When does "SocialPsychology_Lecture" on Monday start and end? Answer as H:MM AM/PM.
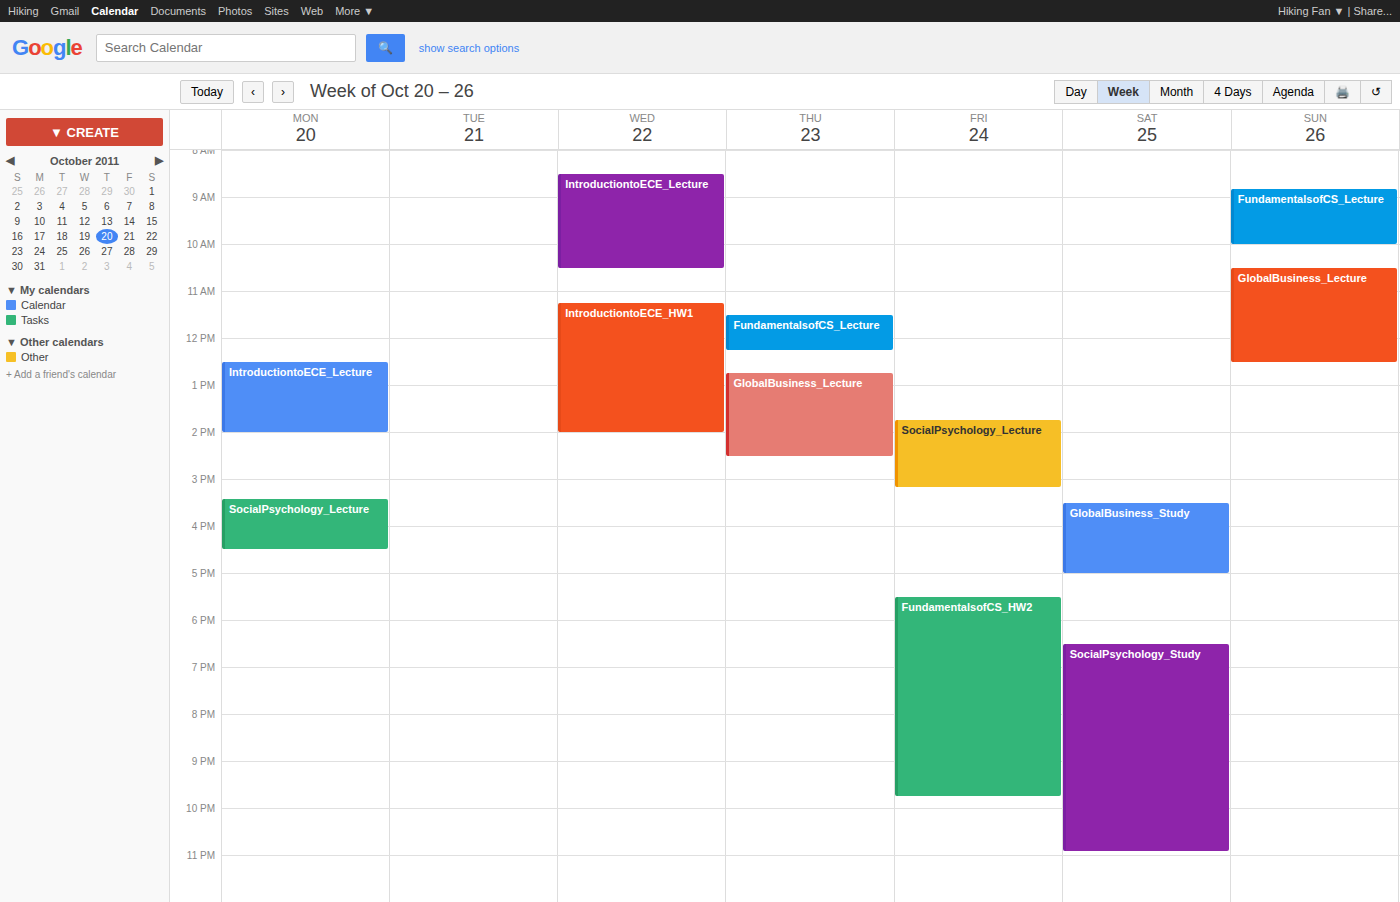
3:25 PM to 4:30 PM